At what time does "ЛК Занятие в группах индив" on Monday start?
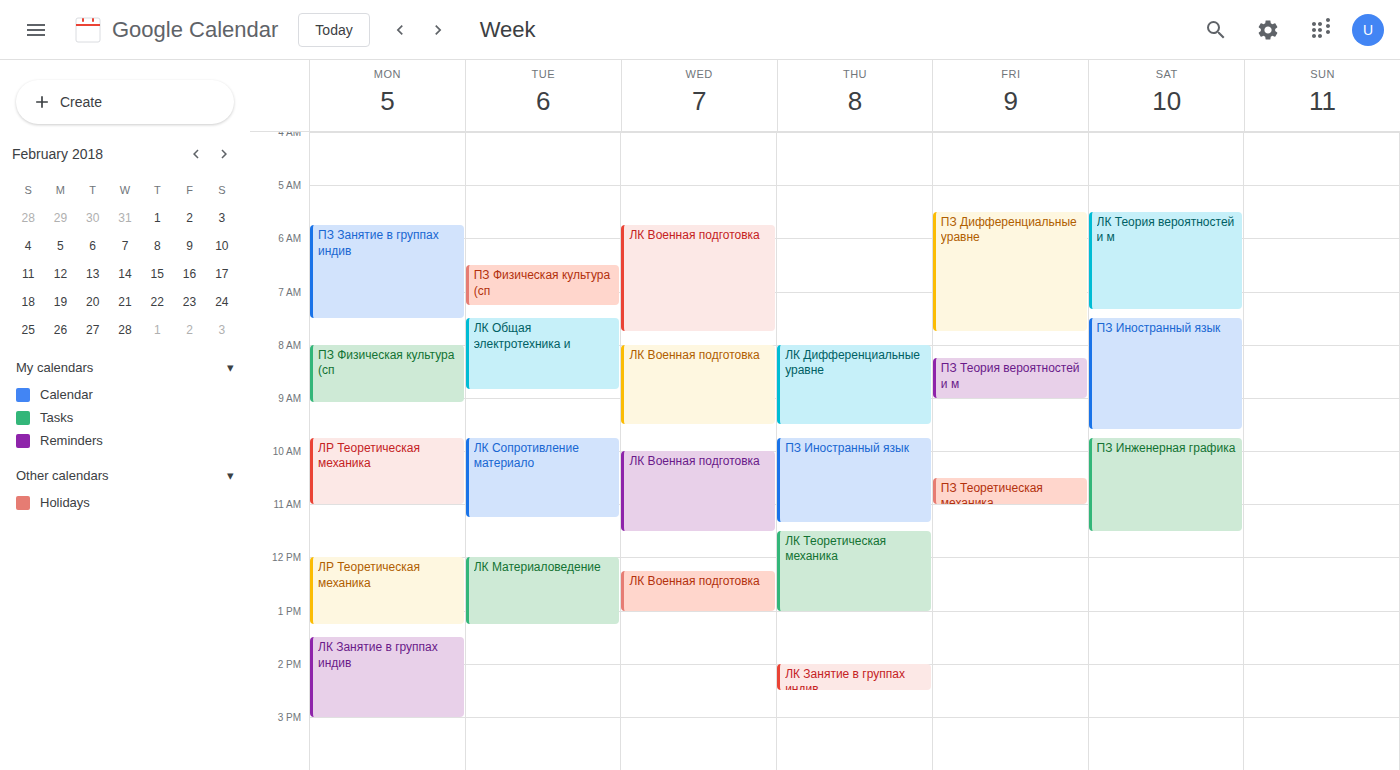
1:30 PM